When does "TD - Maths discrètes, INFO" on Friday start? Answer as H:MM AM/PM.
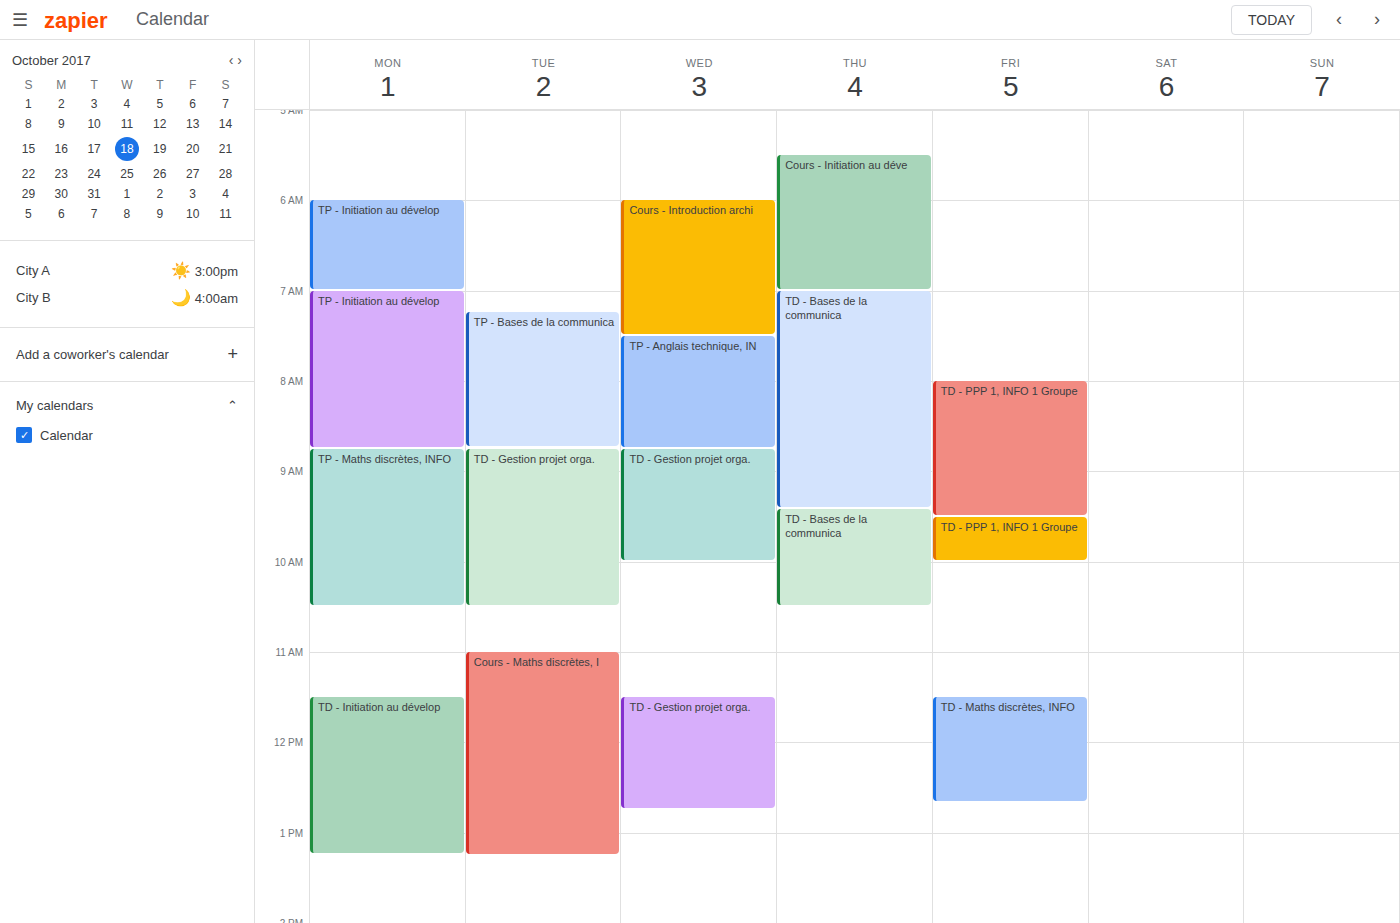
11:30 AM